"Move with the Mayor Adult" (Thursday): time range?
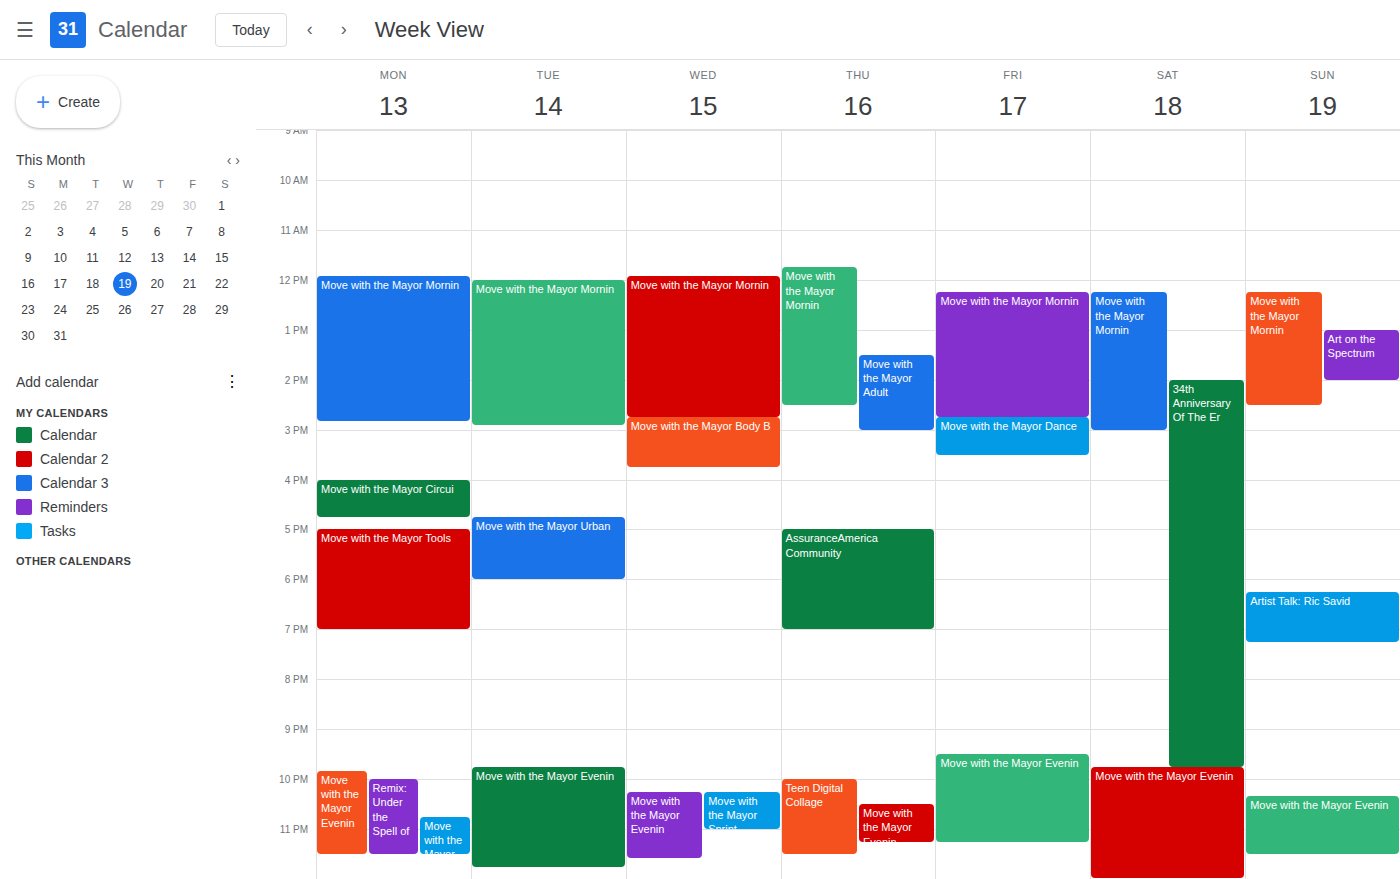
1:30 PM to 3:00 PM